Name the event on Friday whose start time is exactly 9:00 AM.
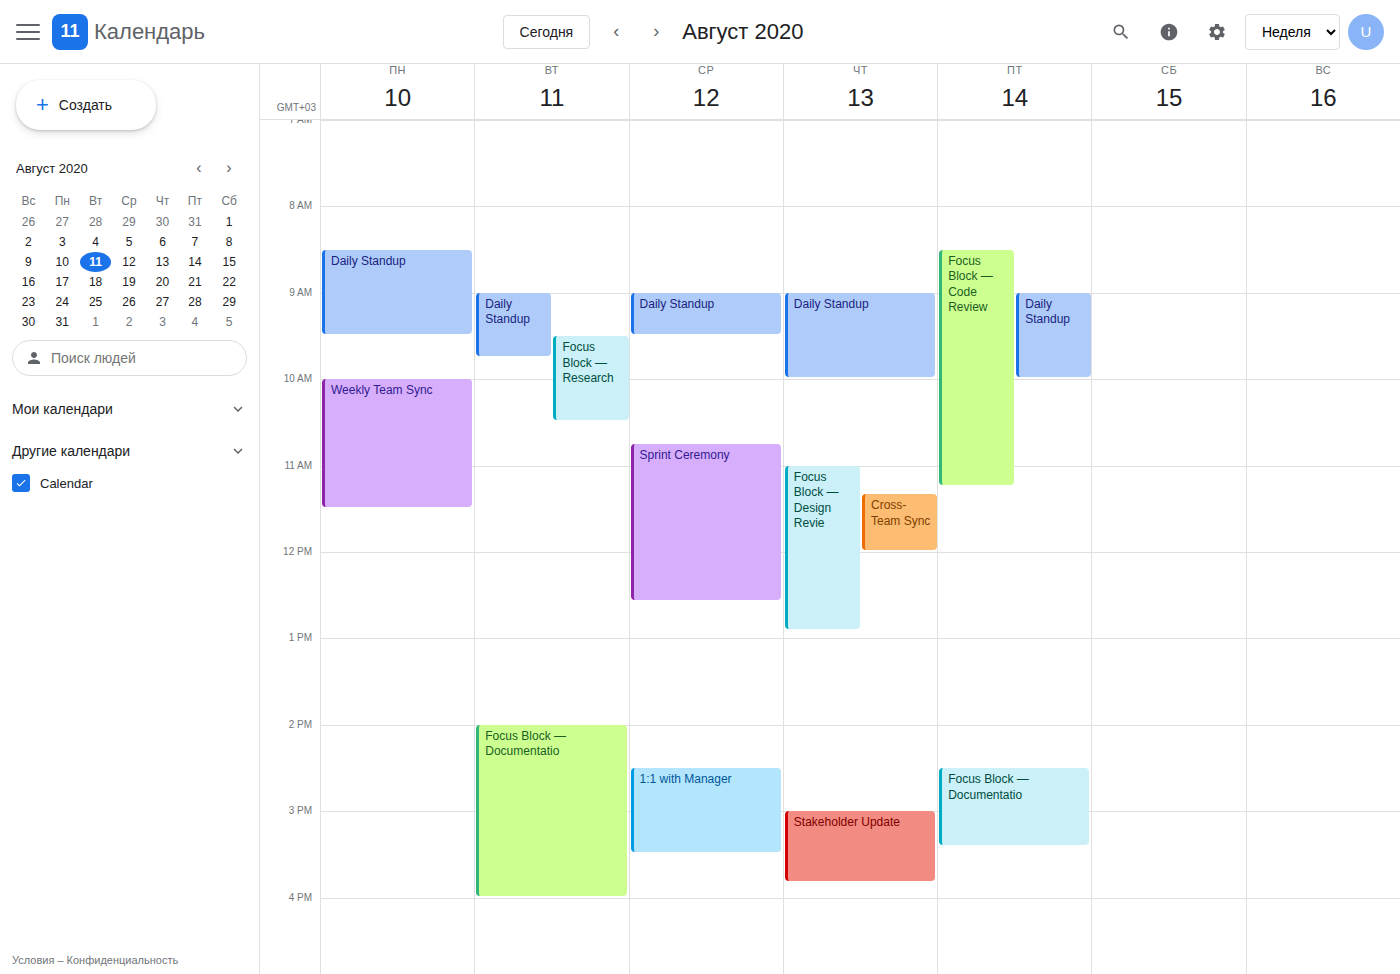
"Daily Standup"